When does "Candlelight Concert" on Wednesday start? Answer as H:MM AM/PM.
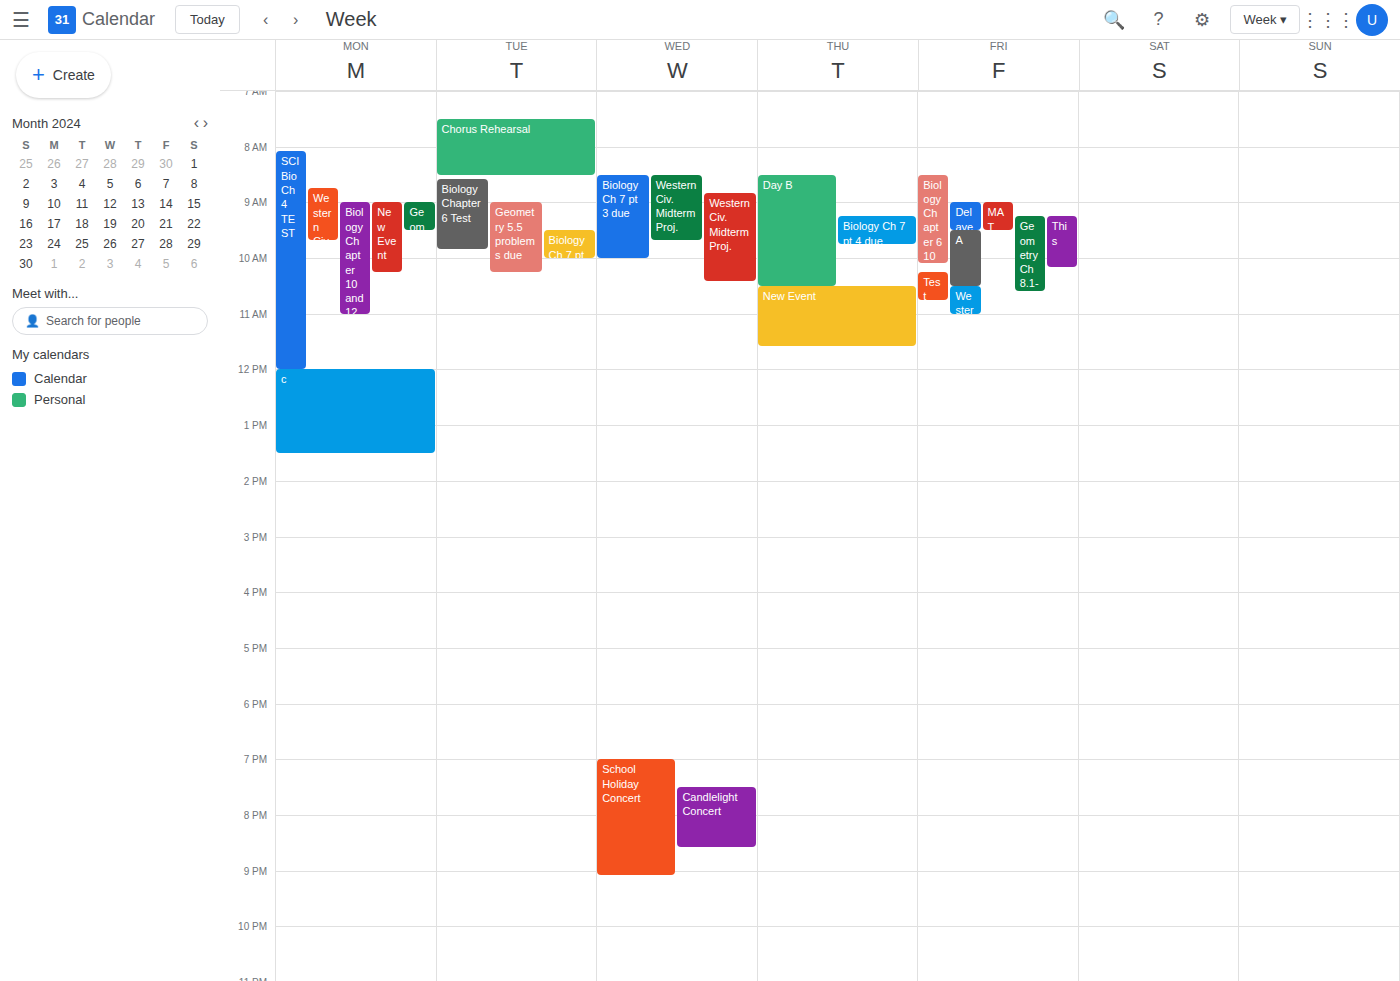
7:30 PM